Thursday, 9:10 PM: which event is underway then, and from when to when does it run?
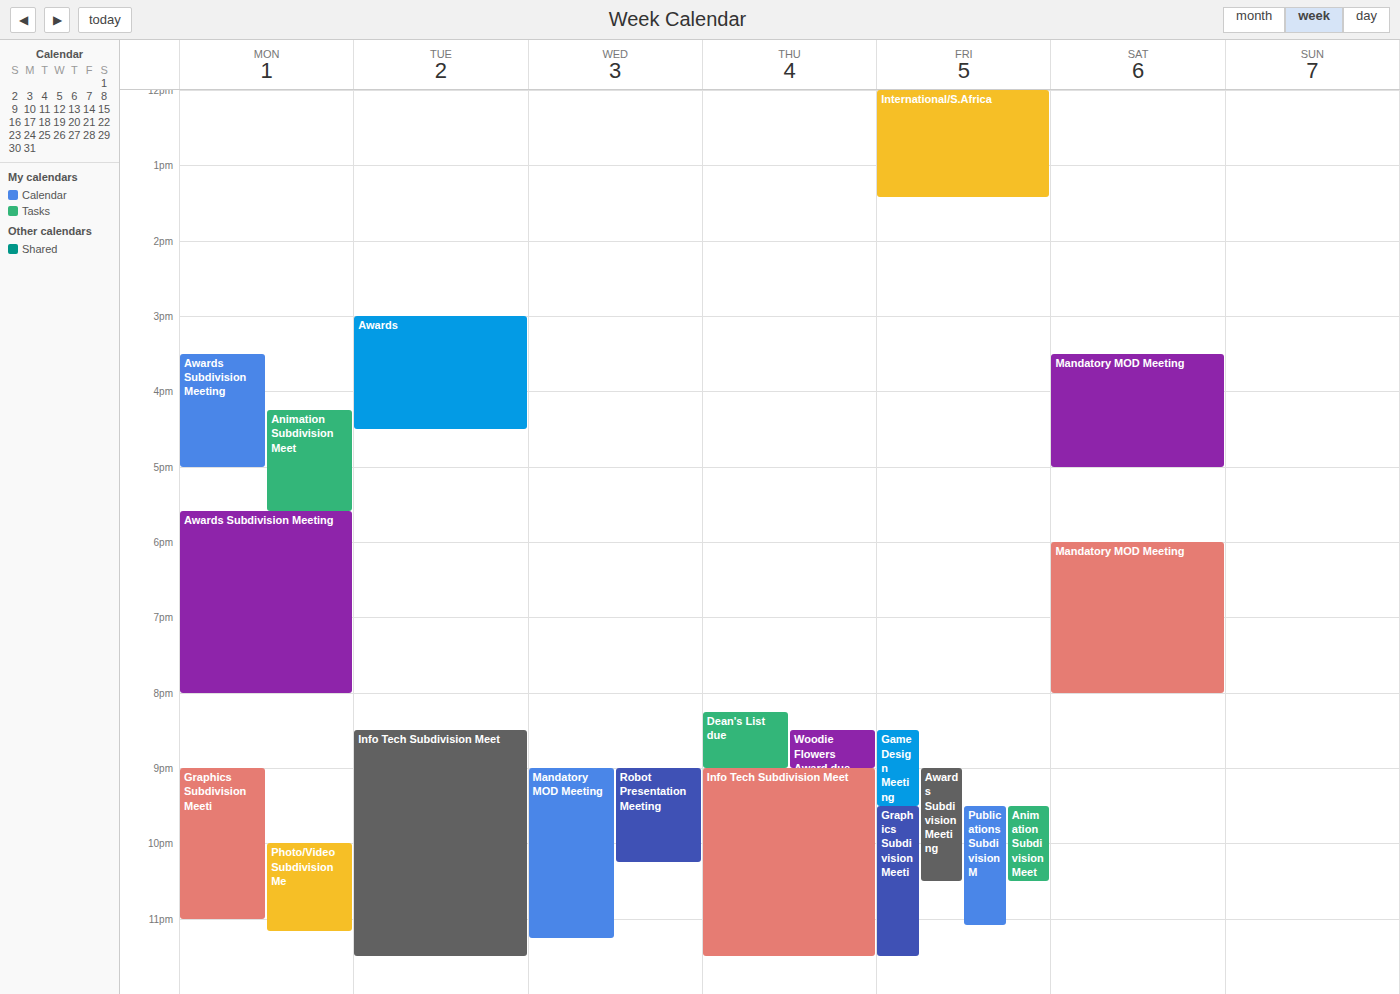
"Info Tech Subdivision Meet", 9:00 PM to 11:30 PM